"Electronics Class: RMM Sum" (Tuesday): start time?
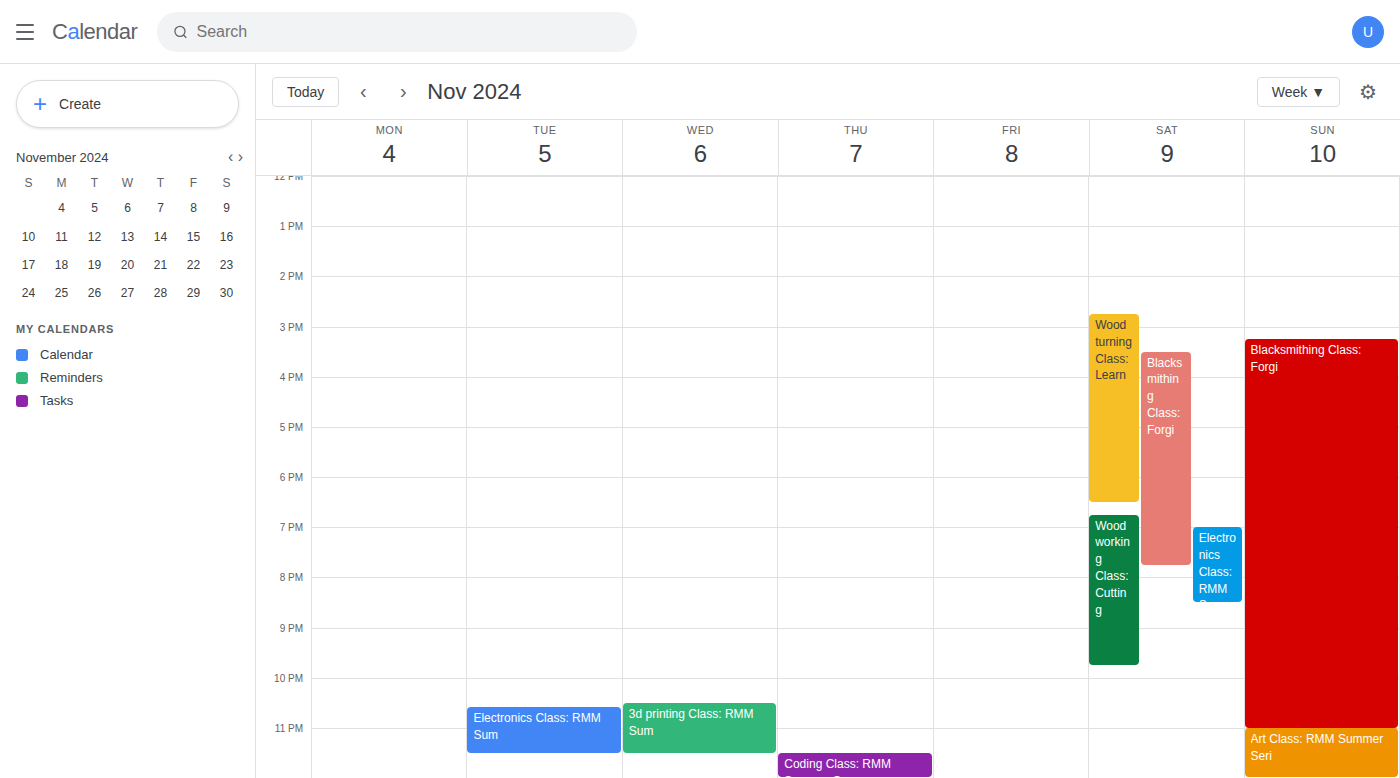
10:35 PM